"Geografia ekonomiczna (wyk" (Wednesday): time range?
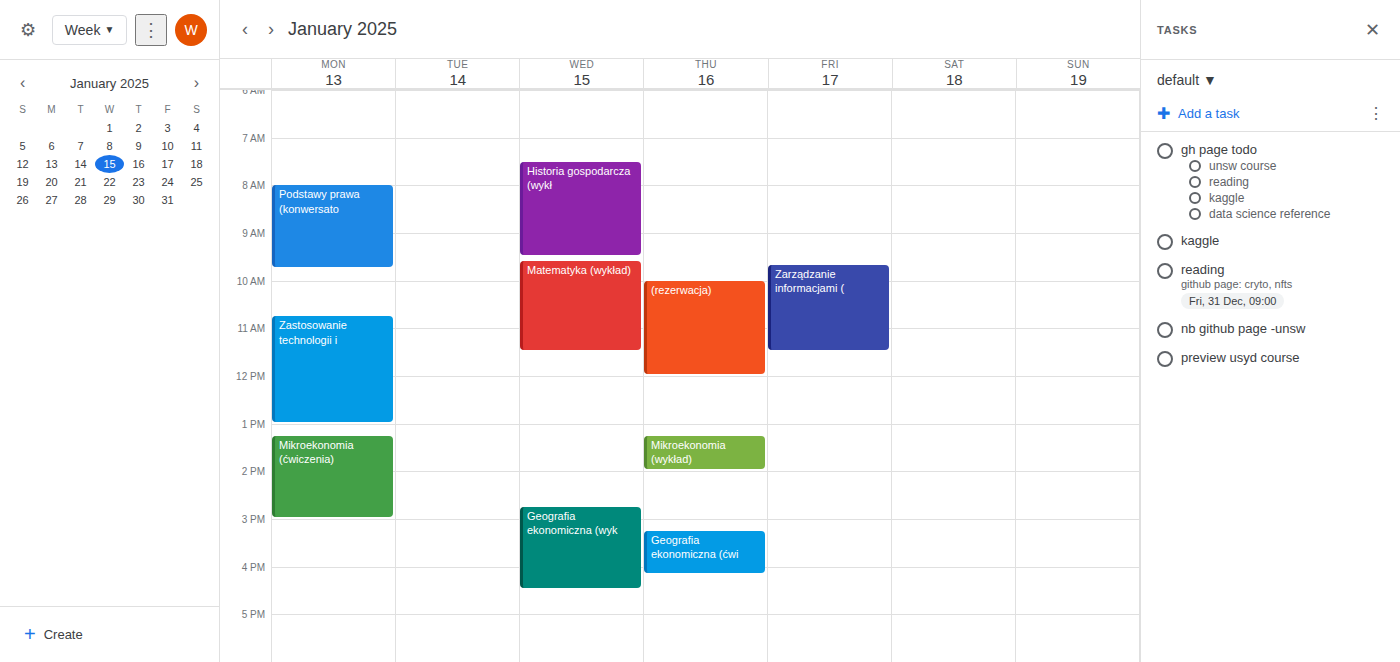
14:45 to 16:30